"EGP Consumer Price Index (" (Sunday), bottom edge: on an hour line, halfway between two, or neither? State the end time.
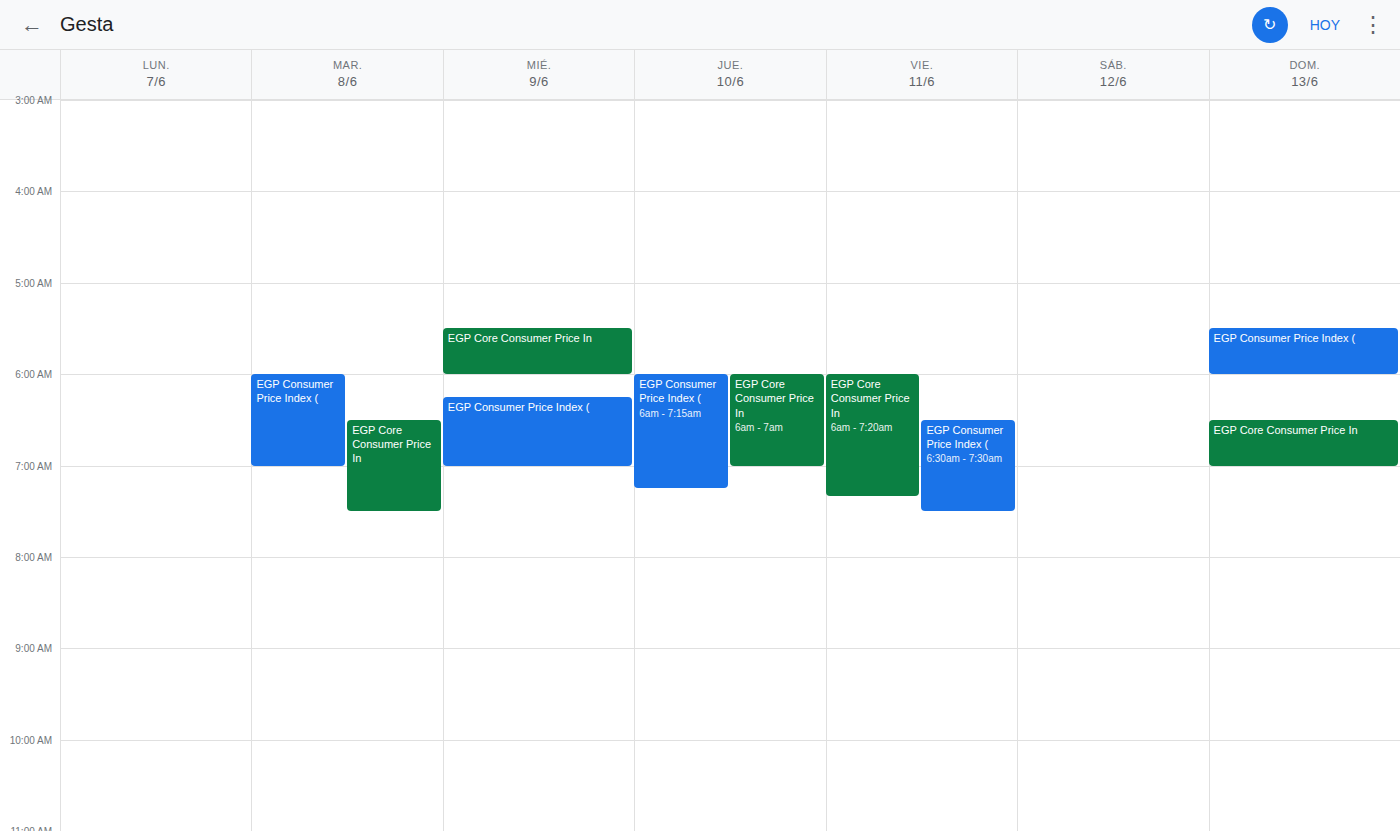
6:00 AM -- exactly on the 6 AM line.